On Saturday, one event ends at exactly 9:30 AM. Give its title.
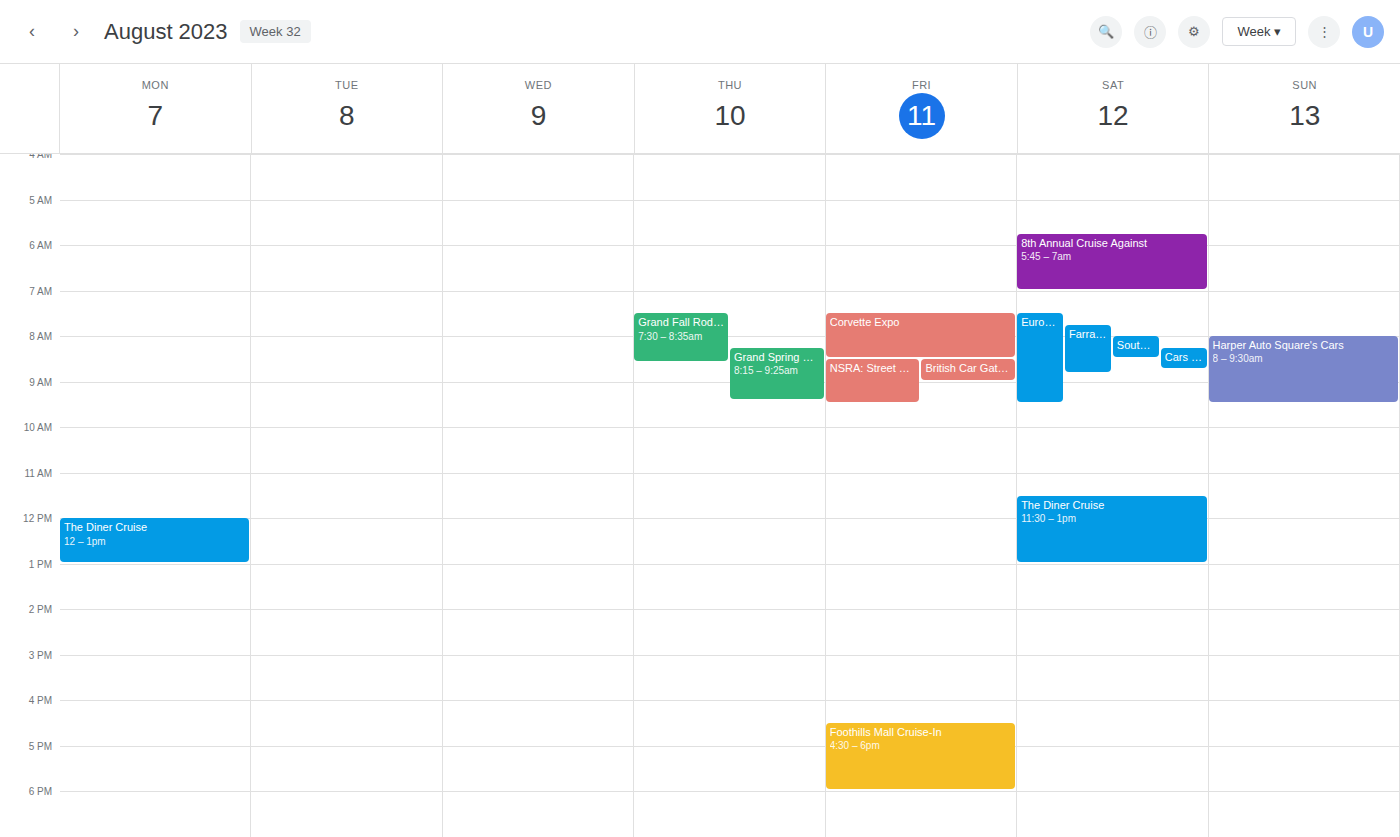
"European Auto Garage Cars"